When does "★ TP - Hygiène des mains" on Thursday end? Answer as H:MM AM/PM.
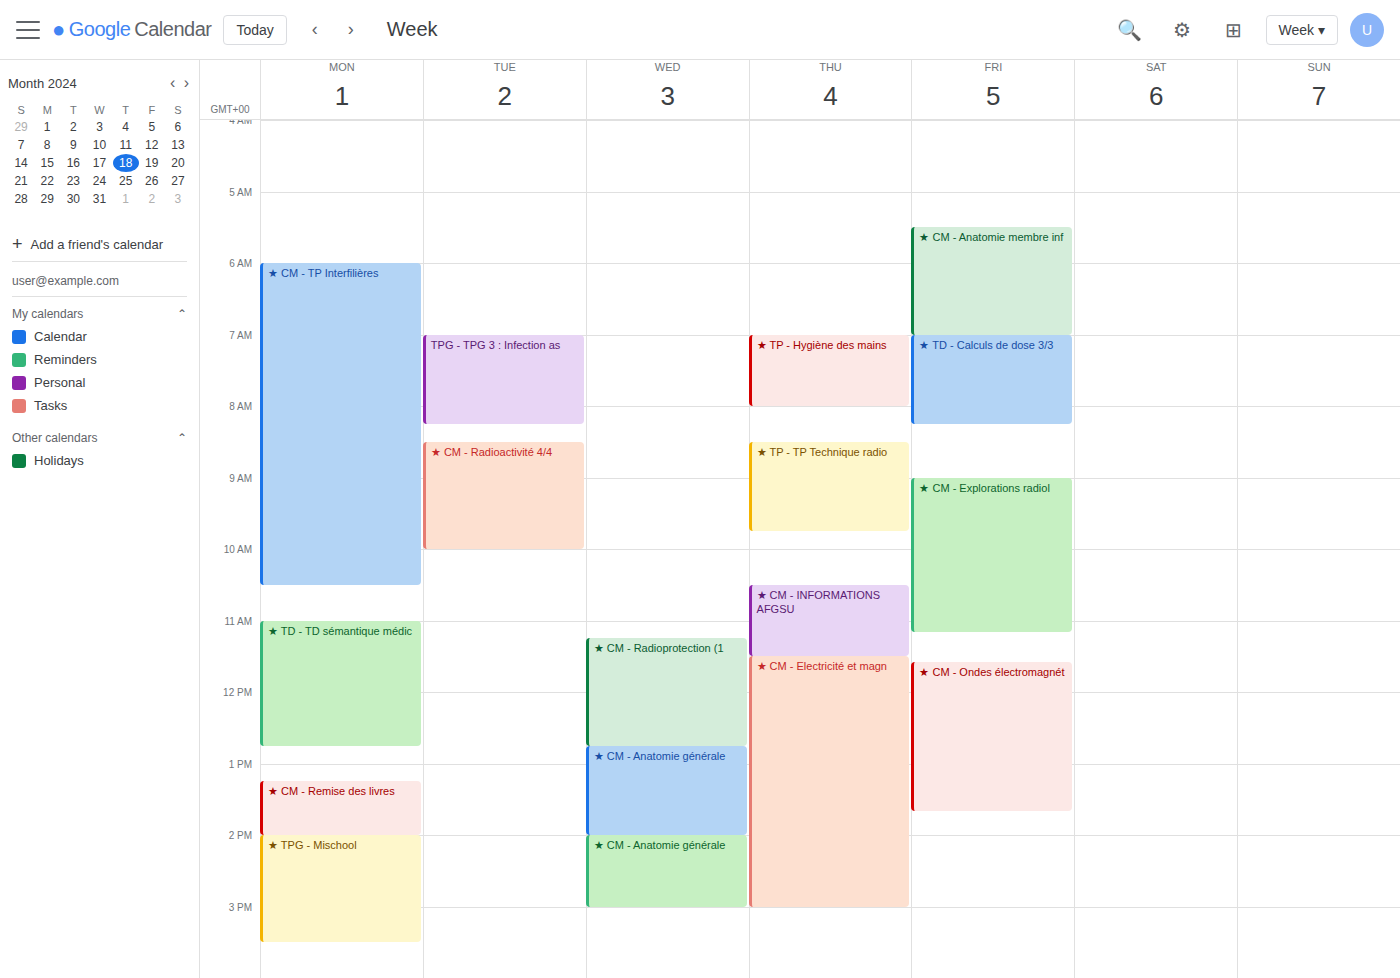
8:00 AM